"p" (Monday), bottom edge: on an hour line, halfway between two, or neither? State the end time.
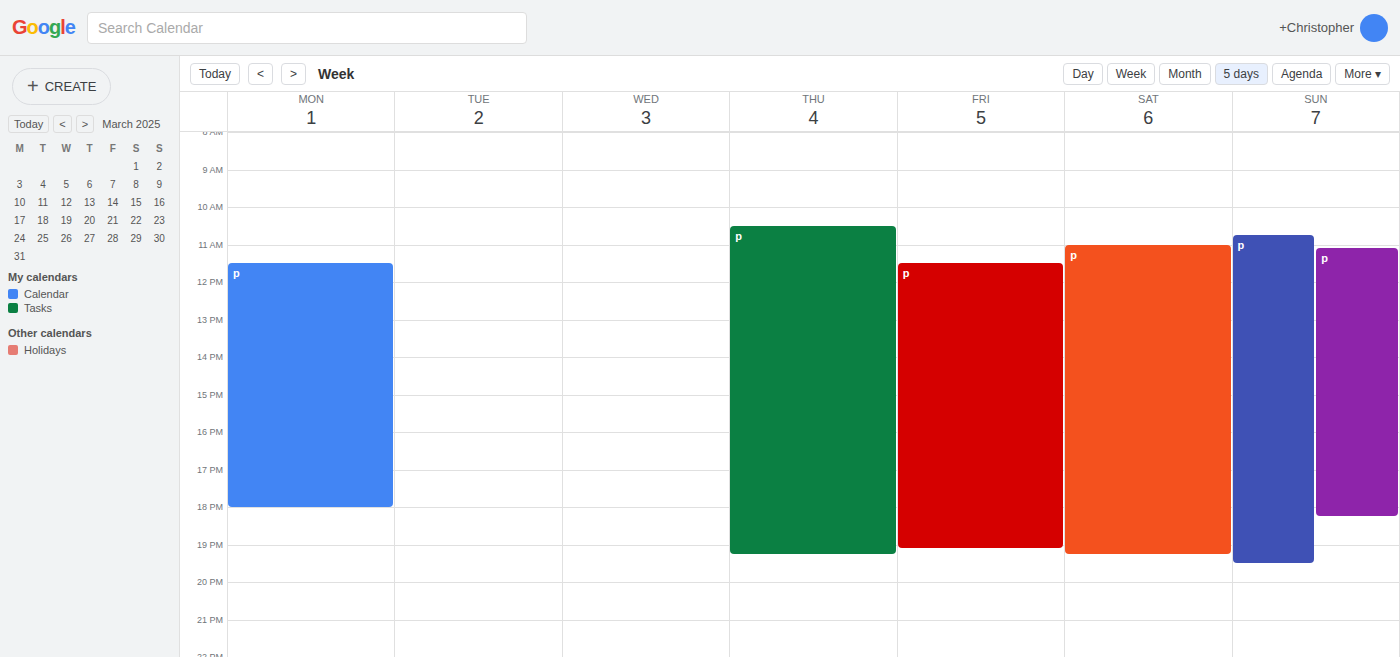
6:00 PM -- exactly on the 6 PM line.